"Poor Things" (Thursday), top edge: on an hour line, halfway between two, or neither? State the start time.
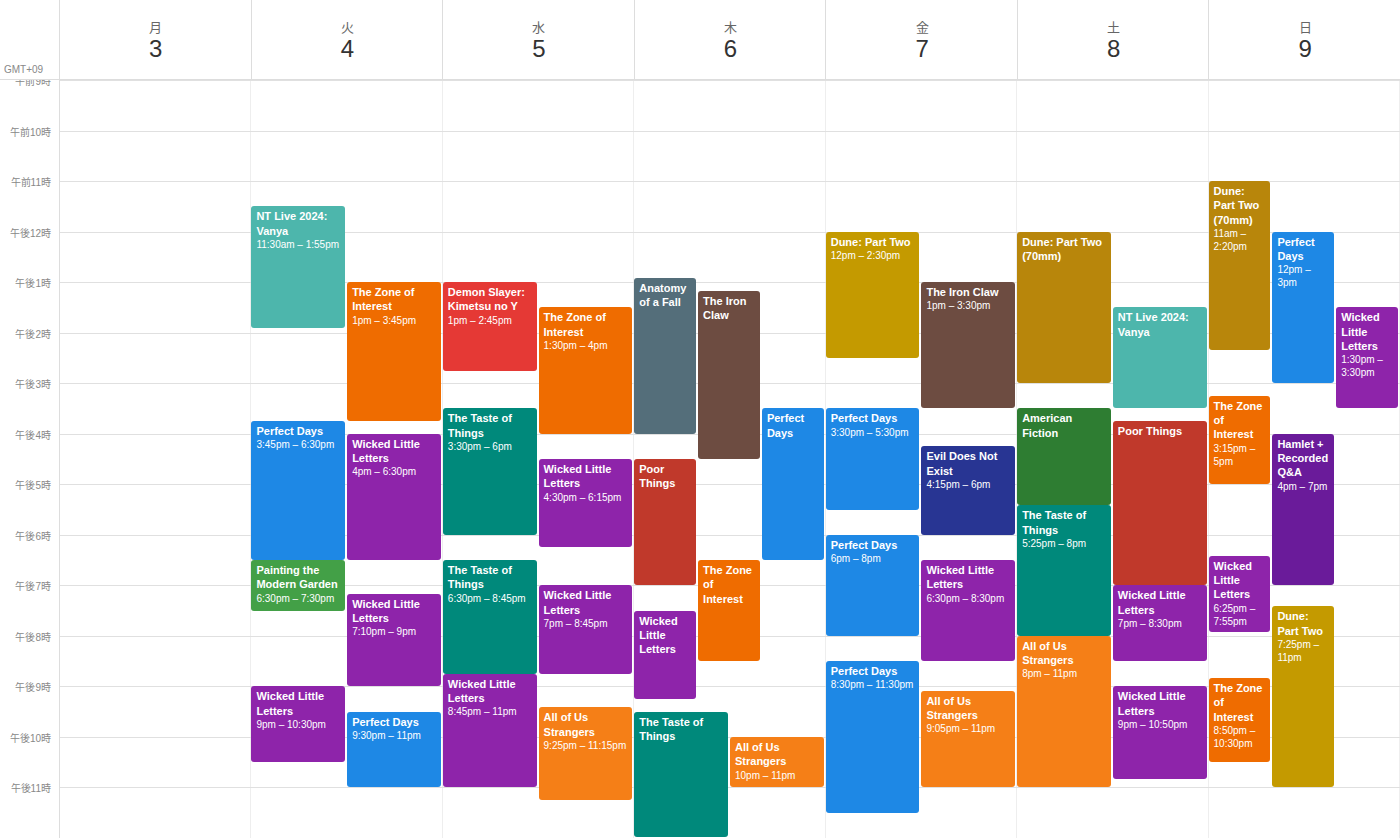
4:30 PM -- halfway between the 4 PM and 5 PM lines.